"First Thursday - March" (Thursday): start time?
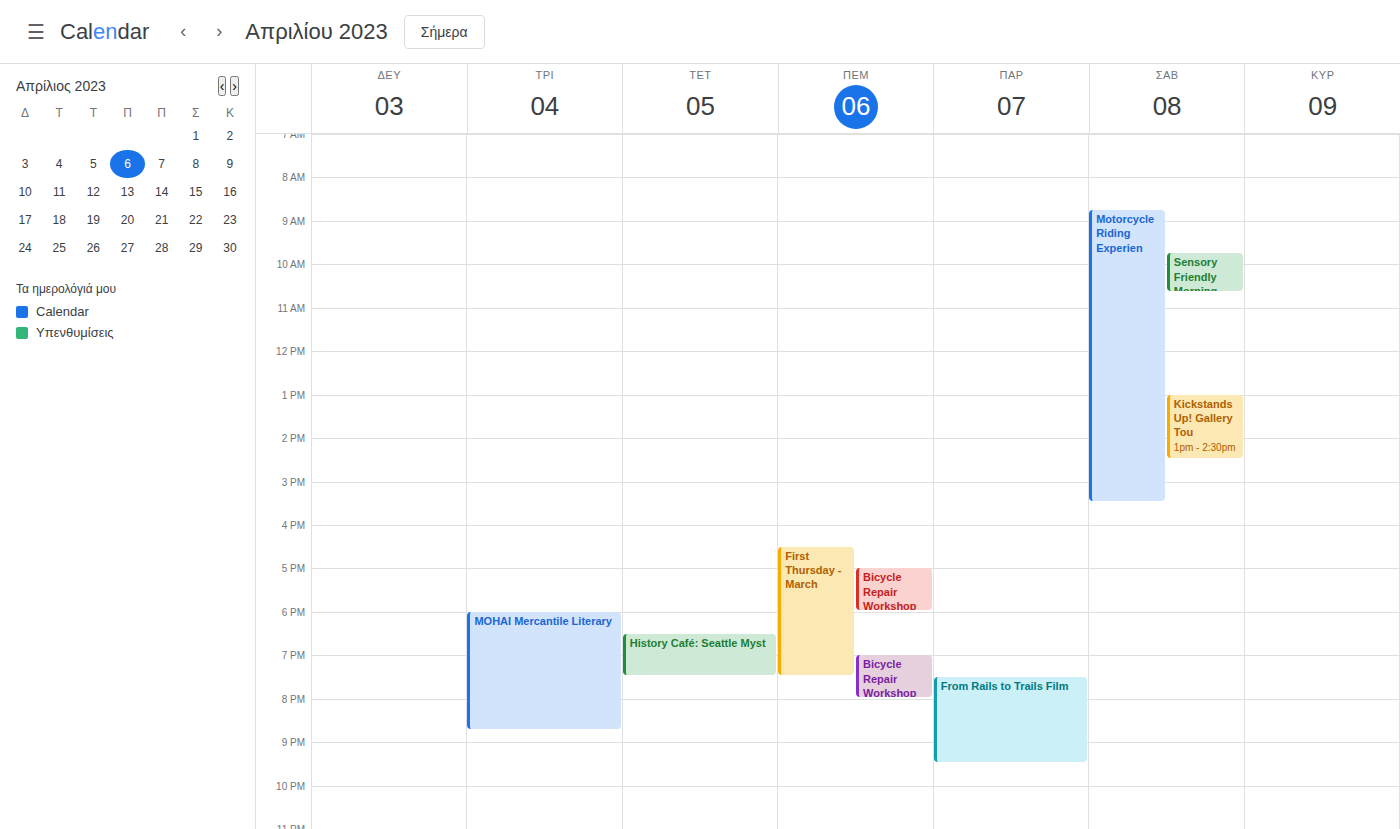
4:30 PM